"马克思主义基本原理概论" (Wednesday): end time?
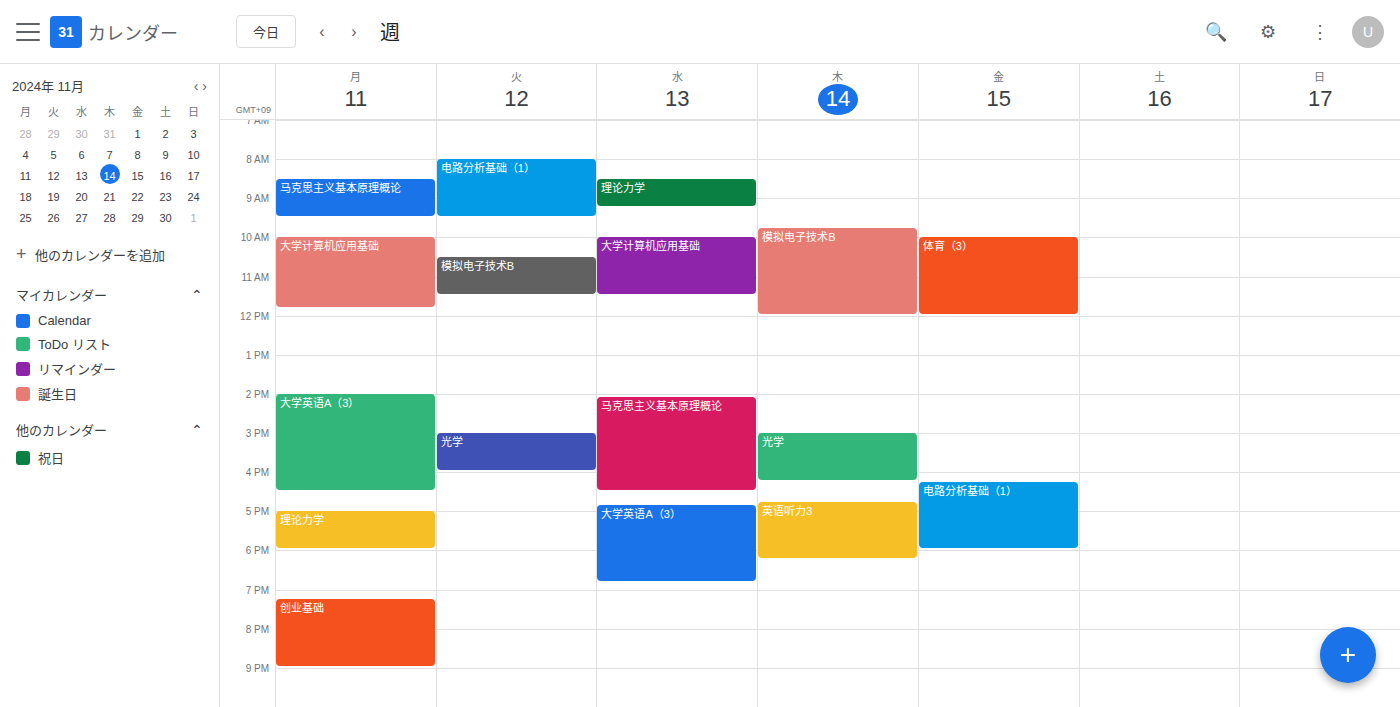
4:30 PM